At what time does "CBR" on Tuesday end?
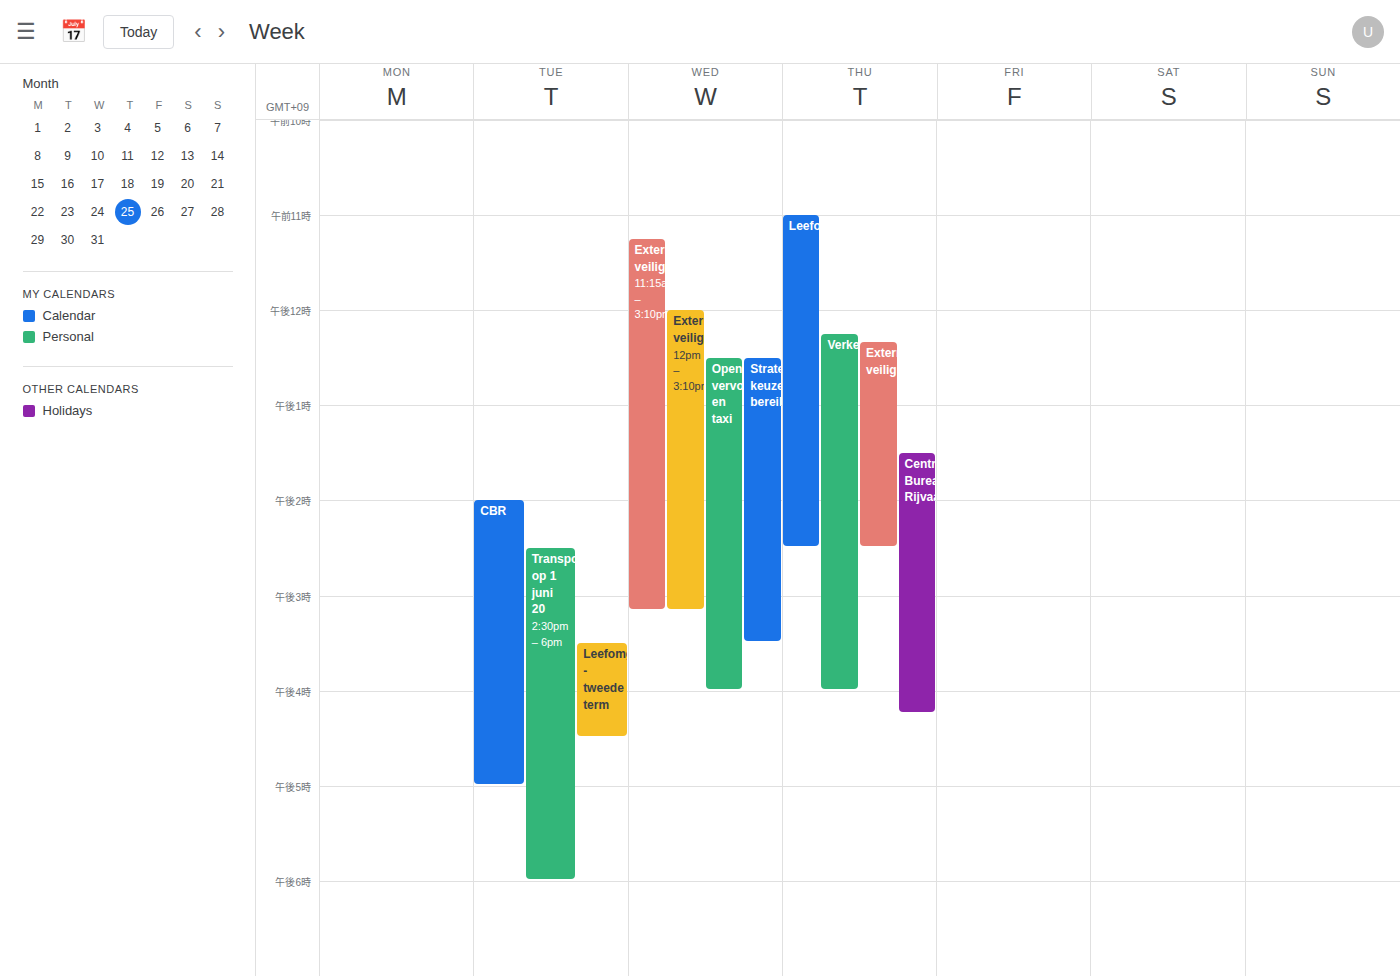
17:00